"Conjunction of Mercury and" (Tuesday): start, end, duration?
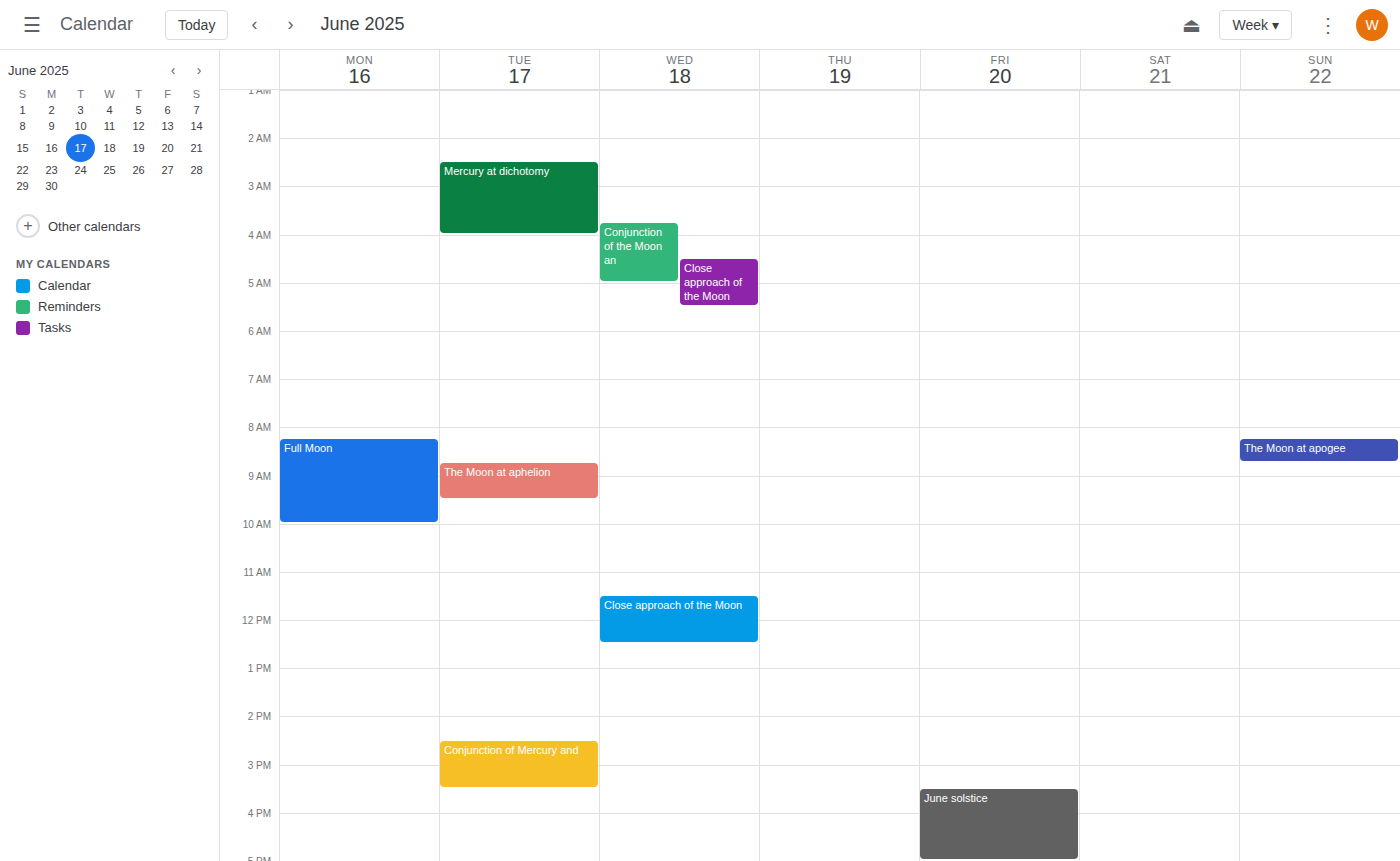
2:30 PM to 3:30 PM, 1 hour